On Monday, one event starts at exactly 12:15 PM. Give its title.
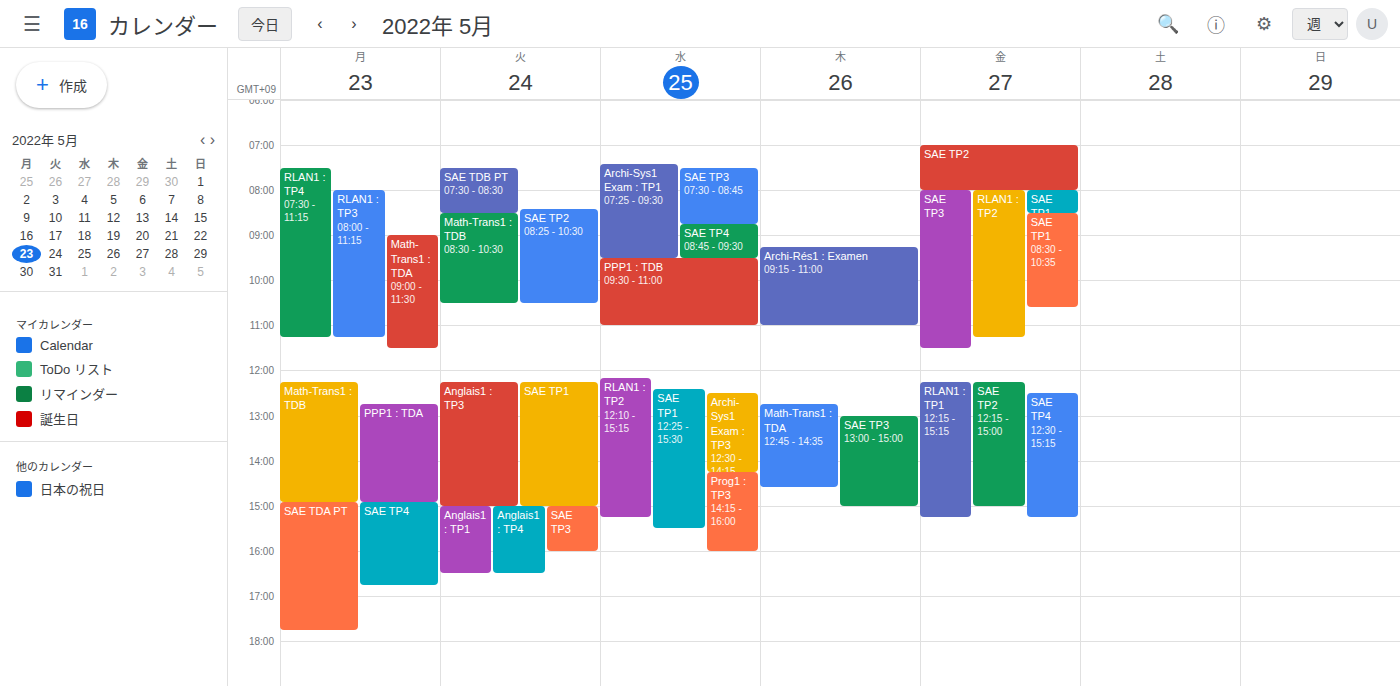
"Math-Trans1 : TDB"